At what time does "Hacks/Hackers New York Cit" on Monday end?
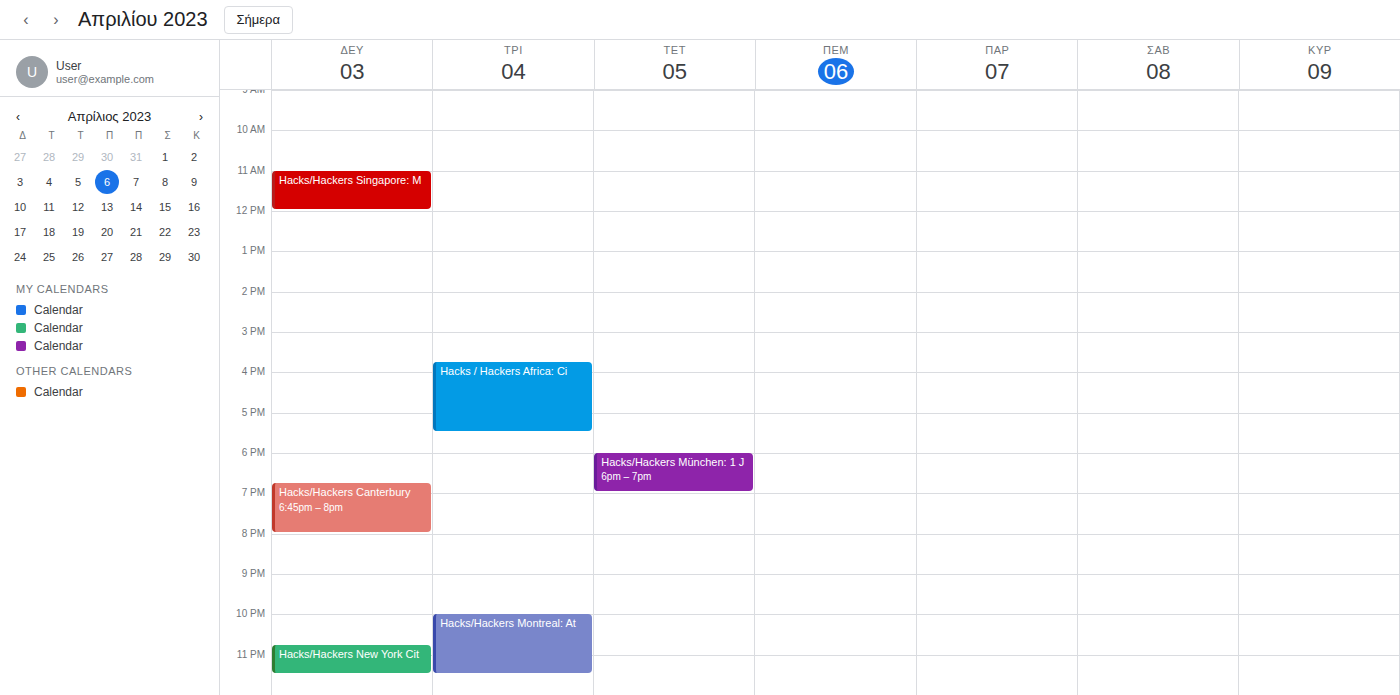
11:30 PM